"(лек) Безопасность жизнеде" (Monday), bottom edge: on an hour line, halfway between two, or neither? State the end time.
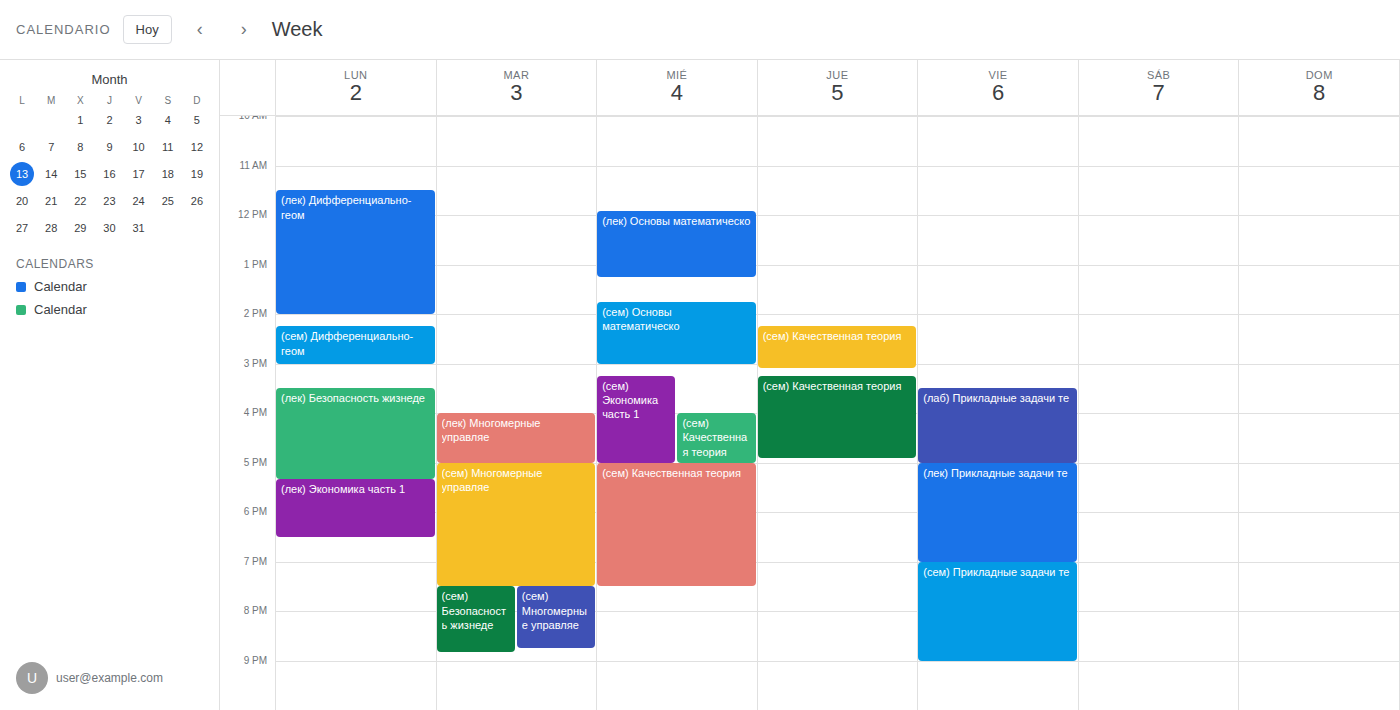
17:20 -- neither: 20 minutes below the 17:00 line and 40 minutes above the 18:00 line.